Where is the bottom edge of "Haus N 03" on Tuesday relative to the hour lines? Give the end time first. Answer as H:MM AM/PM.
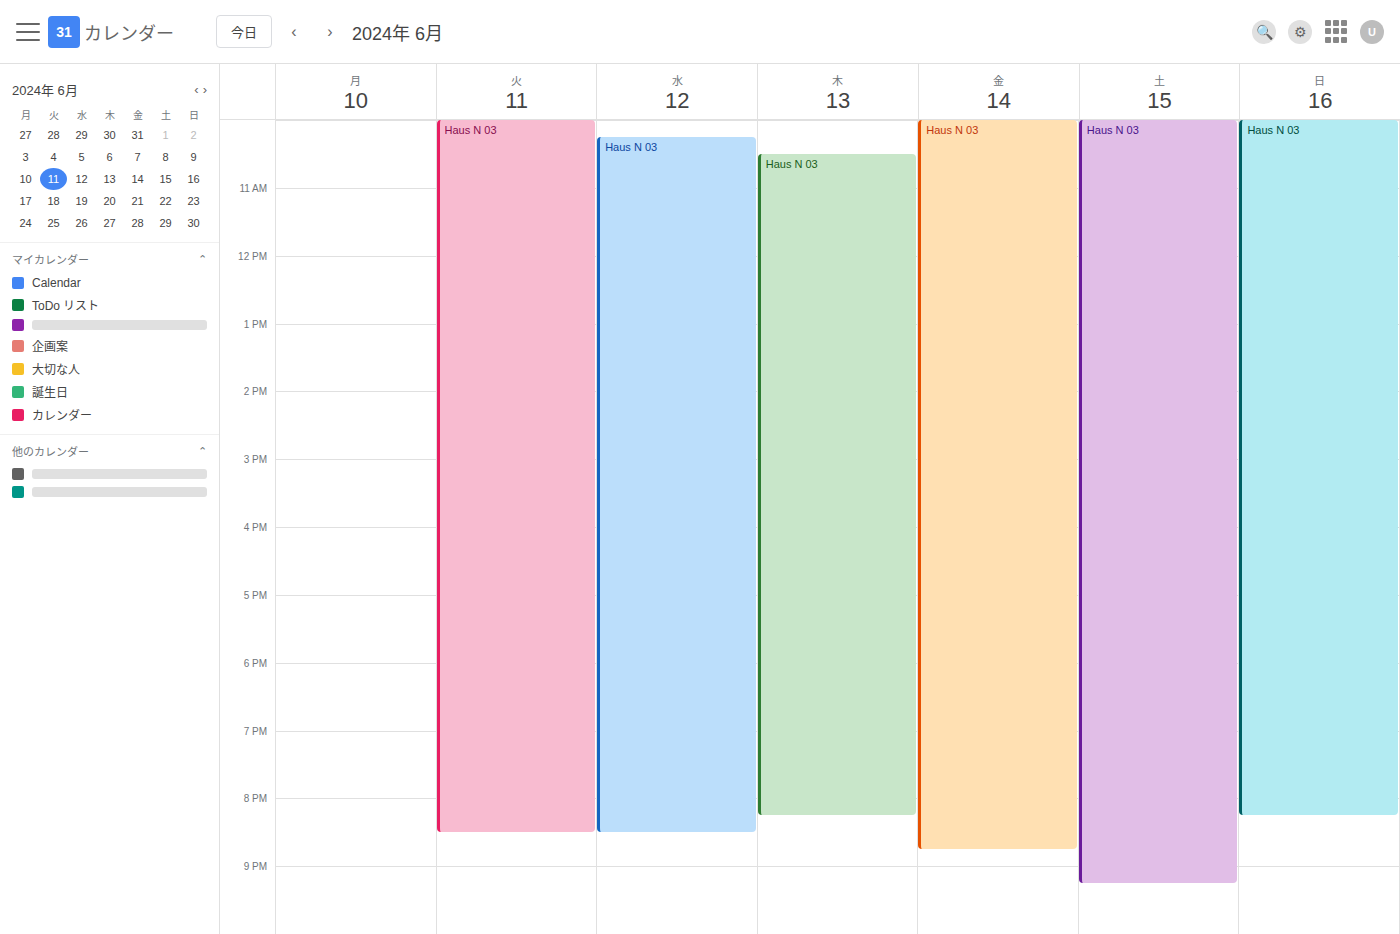
8:30 PM -- halfway between the 8 PM and 9 PM lines.